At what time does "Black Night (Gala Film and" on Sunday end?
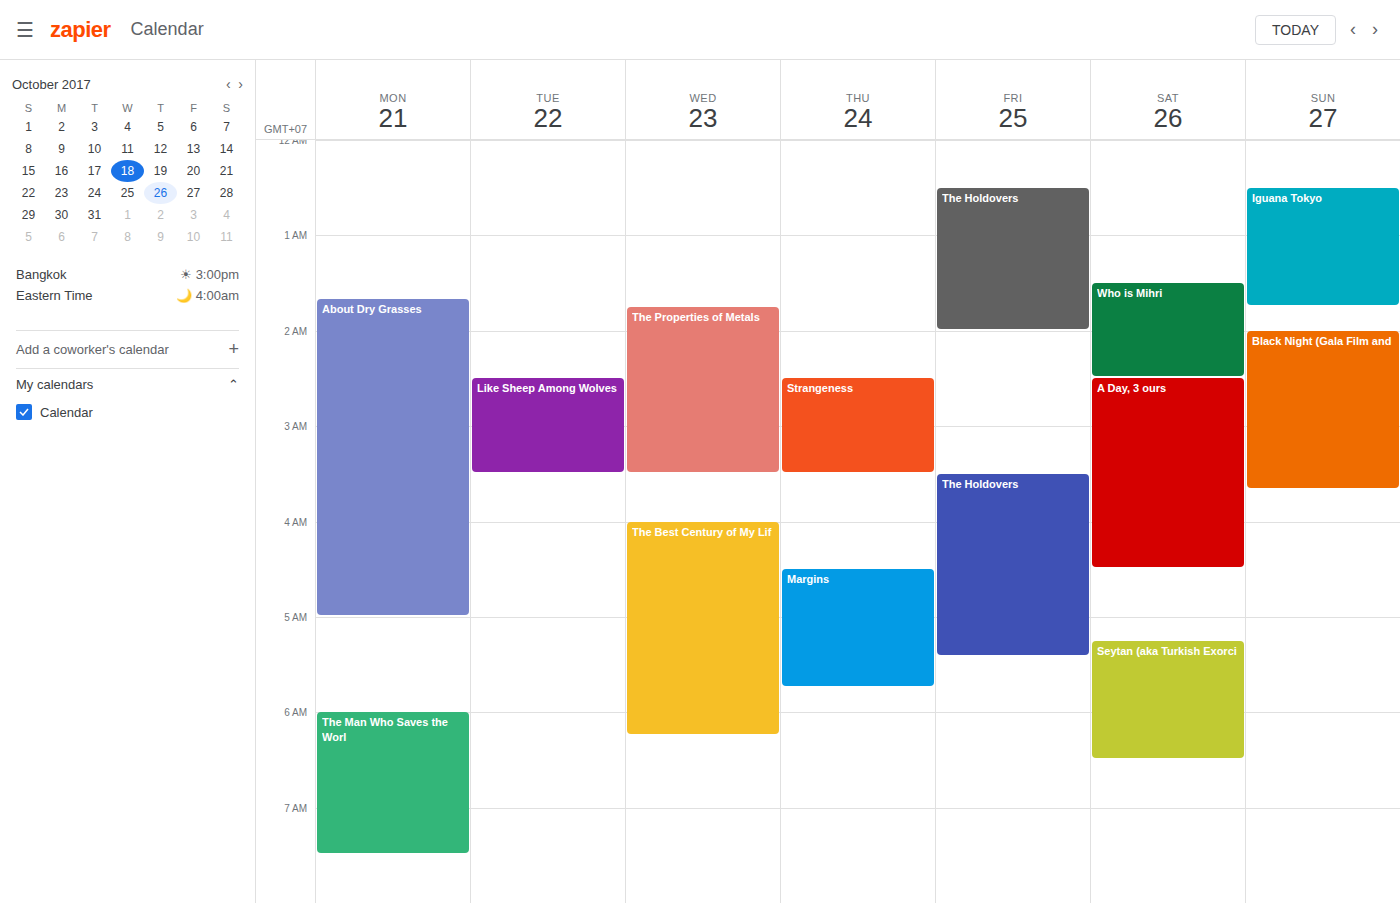
03:40